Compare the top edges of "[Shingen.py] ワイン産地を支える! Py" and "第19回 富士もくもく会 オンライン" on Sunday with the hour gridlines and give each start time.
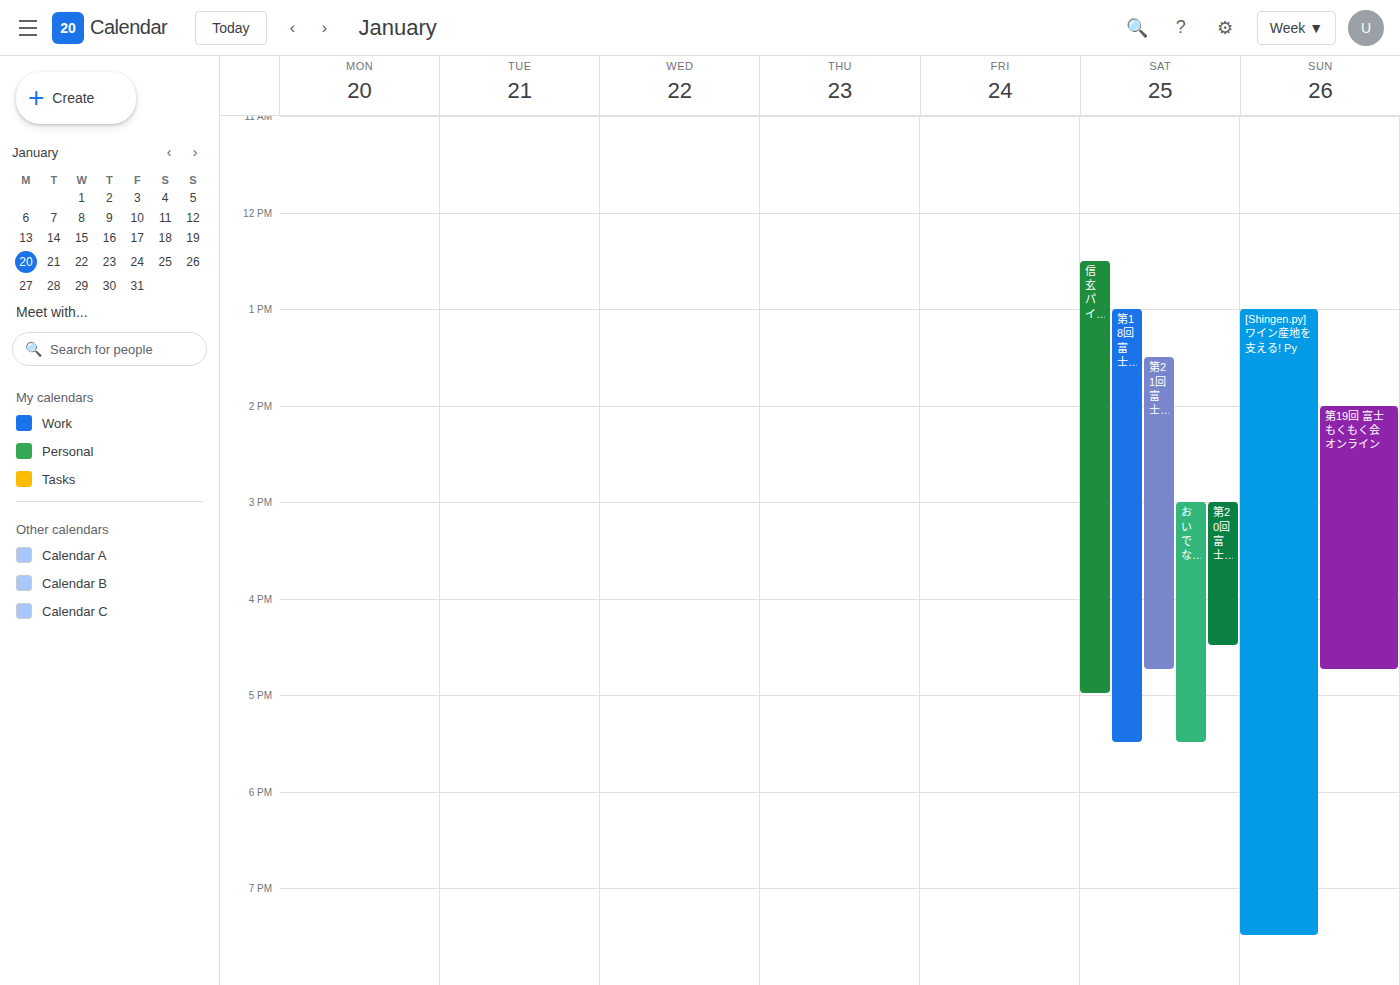
"[Shingen.py] ワイン産地を支える! Py": 1:00 PM, exactly on the 1 PM line. "第19回 富士もくもく会 オンライン": 2:00 PM, exactly on the 2 PM line.